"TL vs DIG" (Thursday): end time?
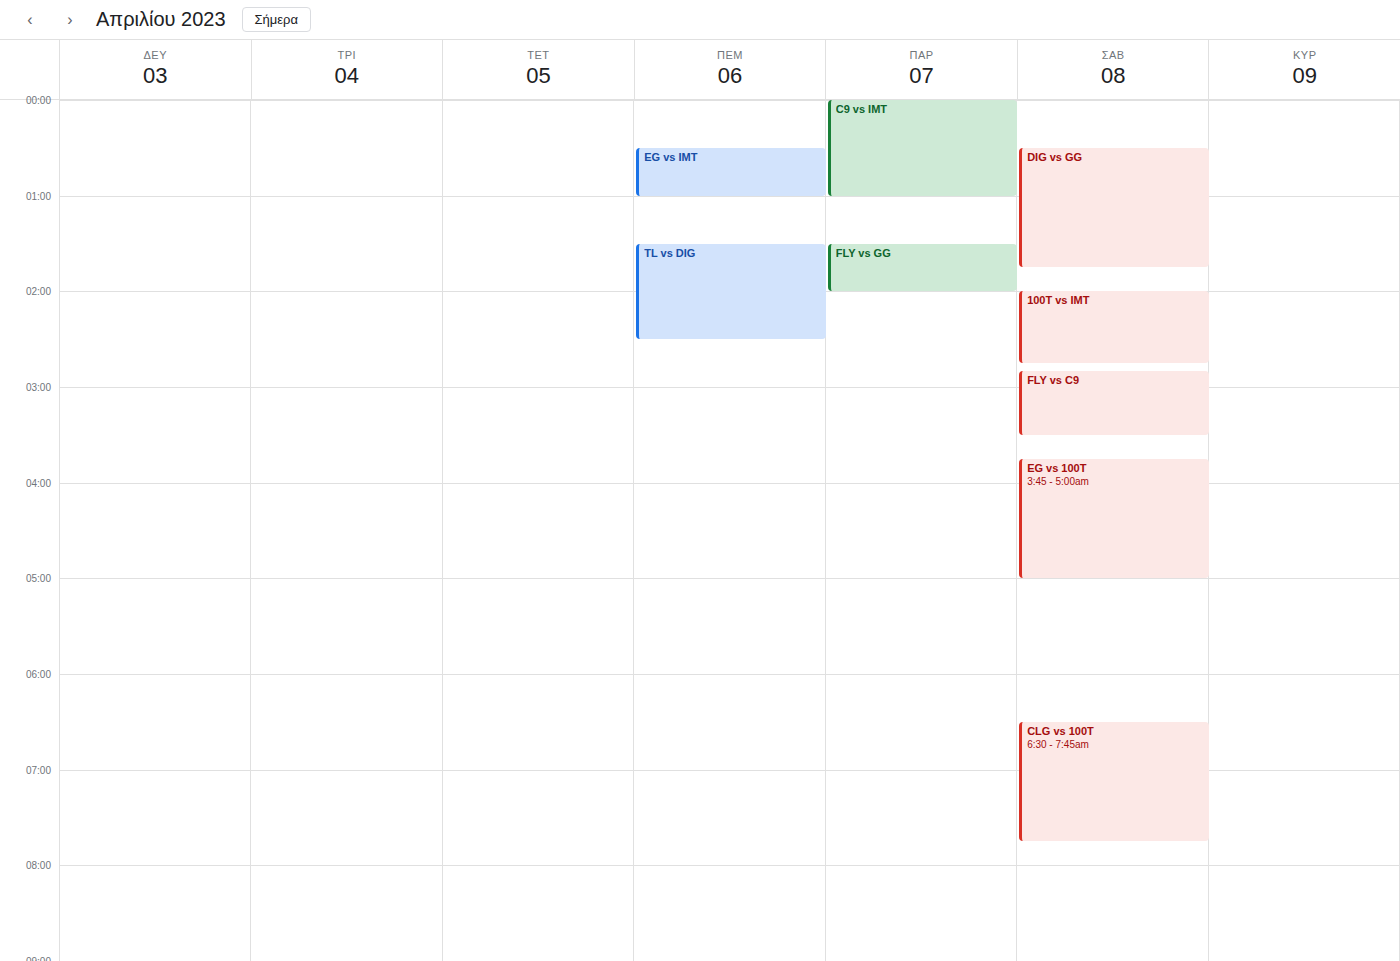
2:30 AM